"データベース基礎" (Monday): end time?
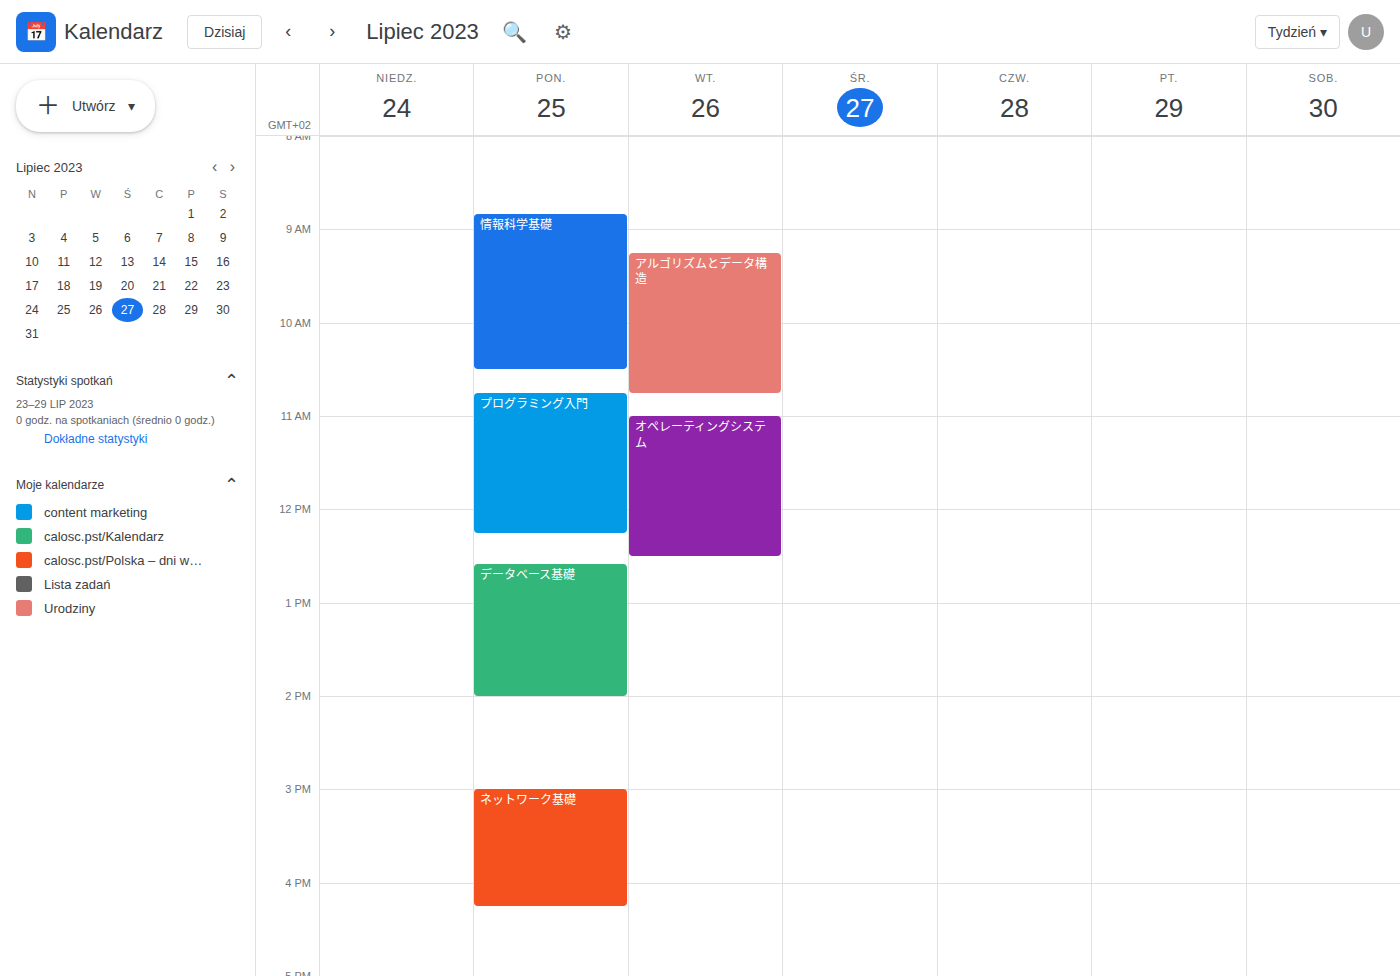
2:00 PM